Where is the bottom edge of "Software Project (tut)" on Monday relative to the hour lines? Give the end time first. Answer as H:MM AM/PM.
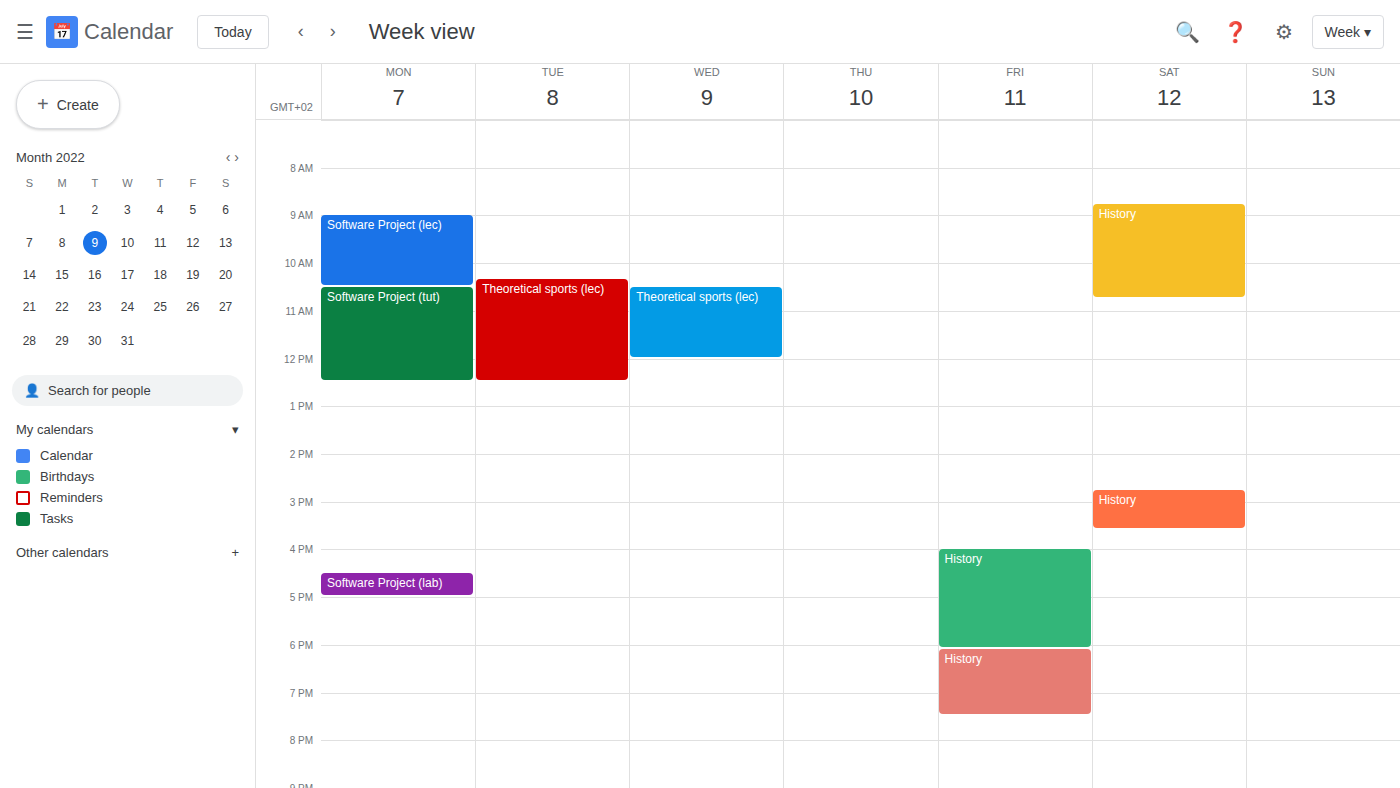
12:30 PM -- halfway between the 12 PM and 1 PM lines.